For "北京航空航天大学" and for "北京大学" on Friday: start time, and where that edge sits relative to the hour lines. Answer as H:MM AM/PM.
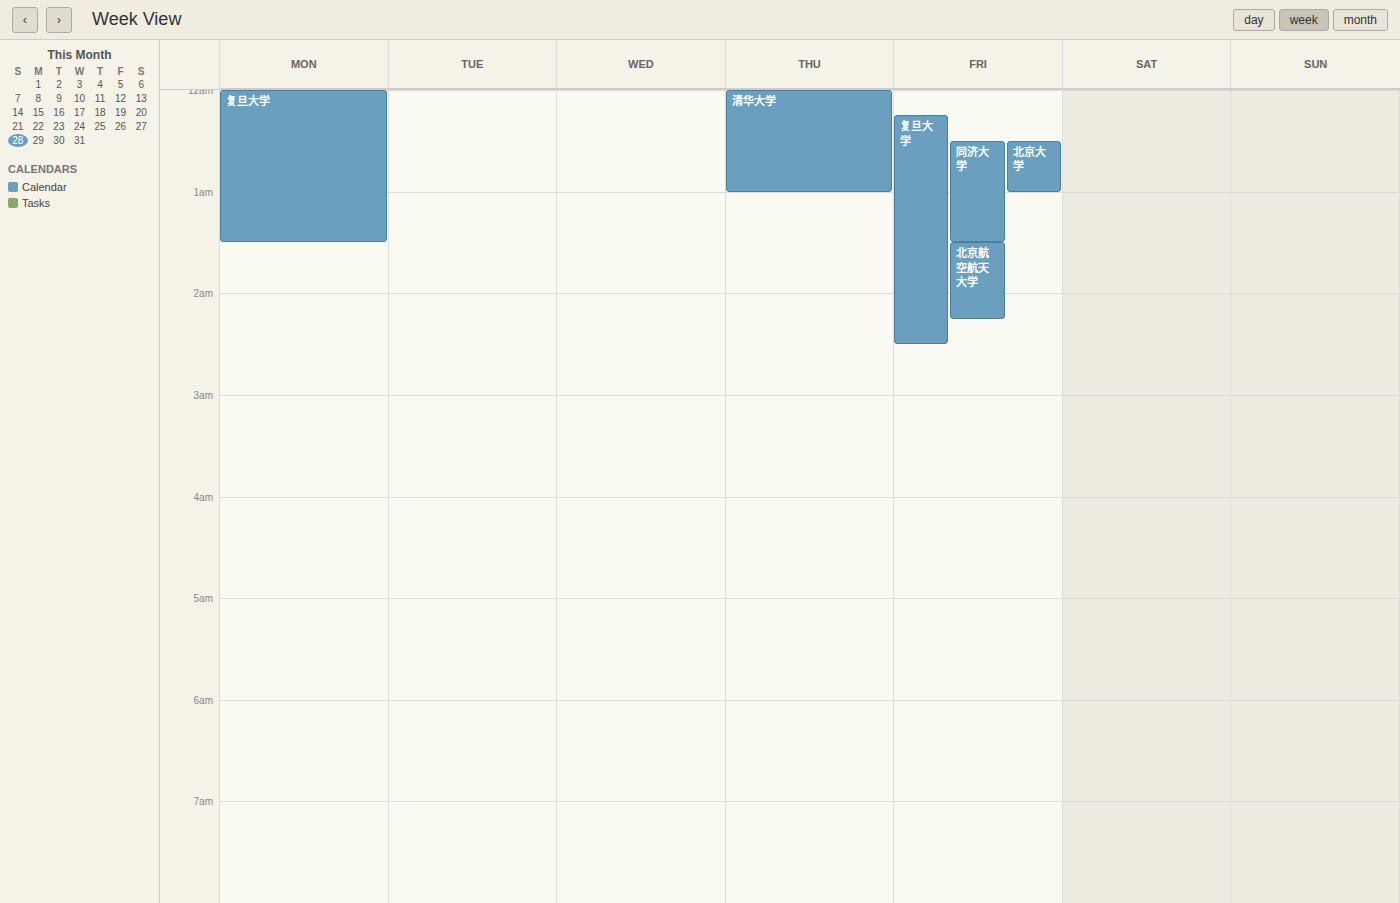
"北京航空航天大学": 1:30 AM, halfway between the 1 AM and 2 AM lines. "北京大学": 12:30 AM, halfway between the 12 AM and 1 AM lines.